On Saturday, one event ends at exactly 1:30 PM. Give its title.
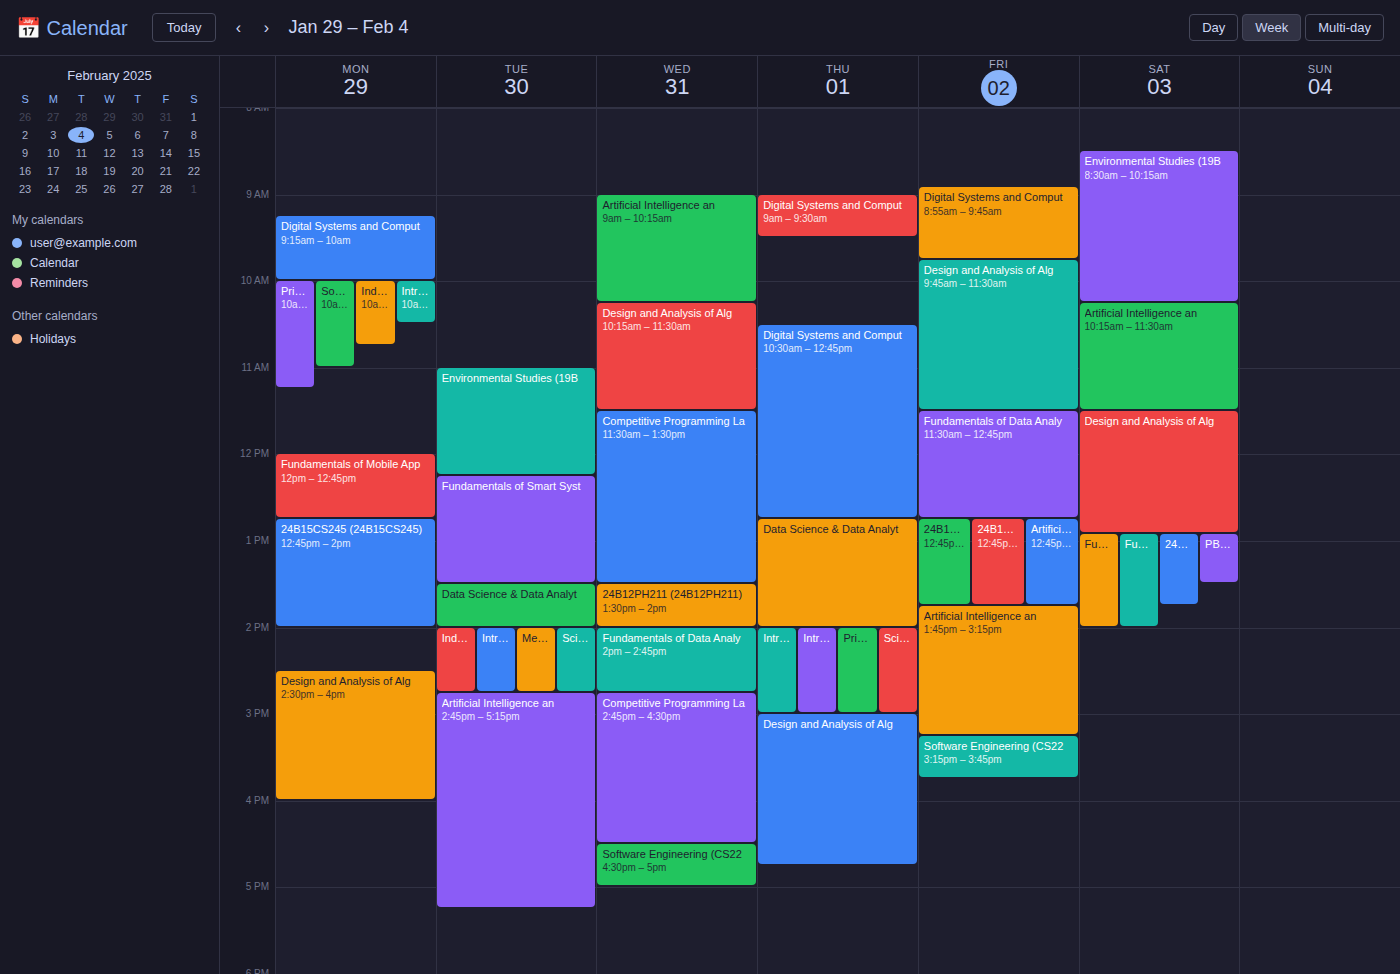
"PBL on Bioinformatics (17B"